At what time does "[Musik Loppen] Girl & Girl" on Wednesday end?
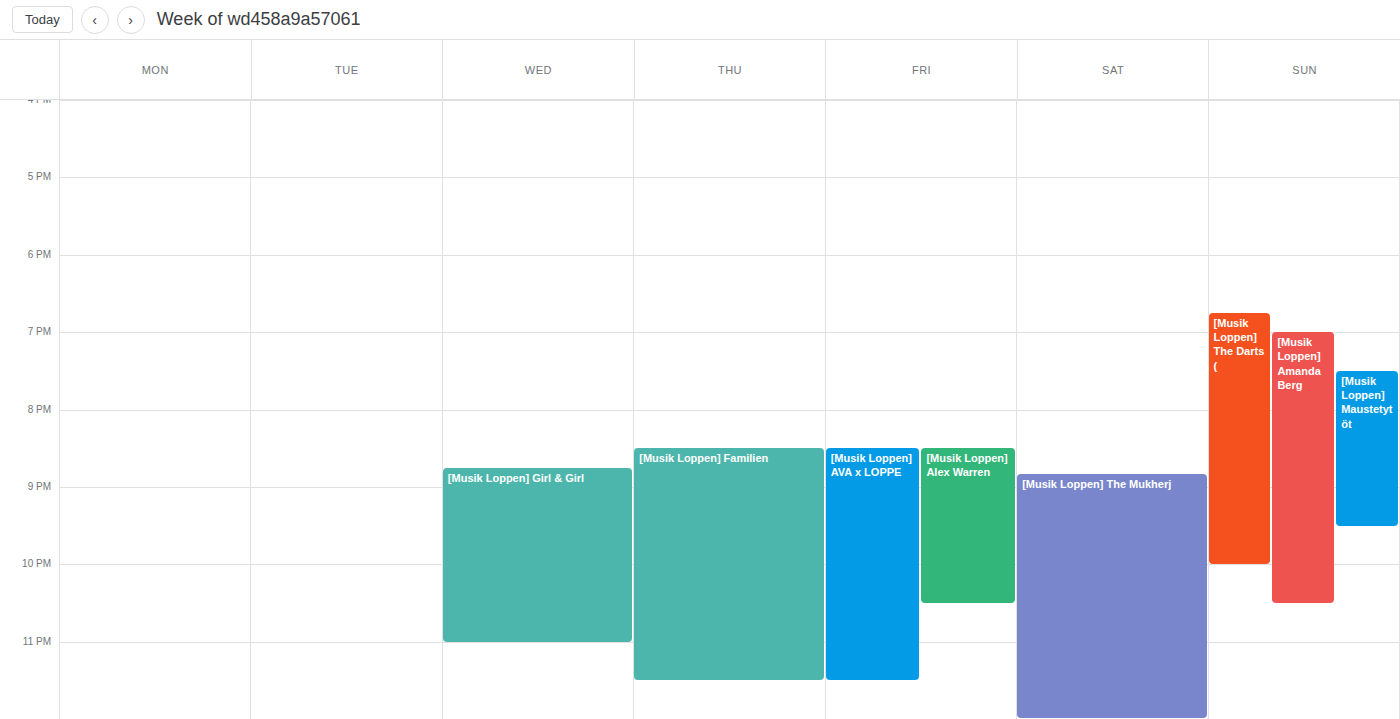
11:00 PM